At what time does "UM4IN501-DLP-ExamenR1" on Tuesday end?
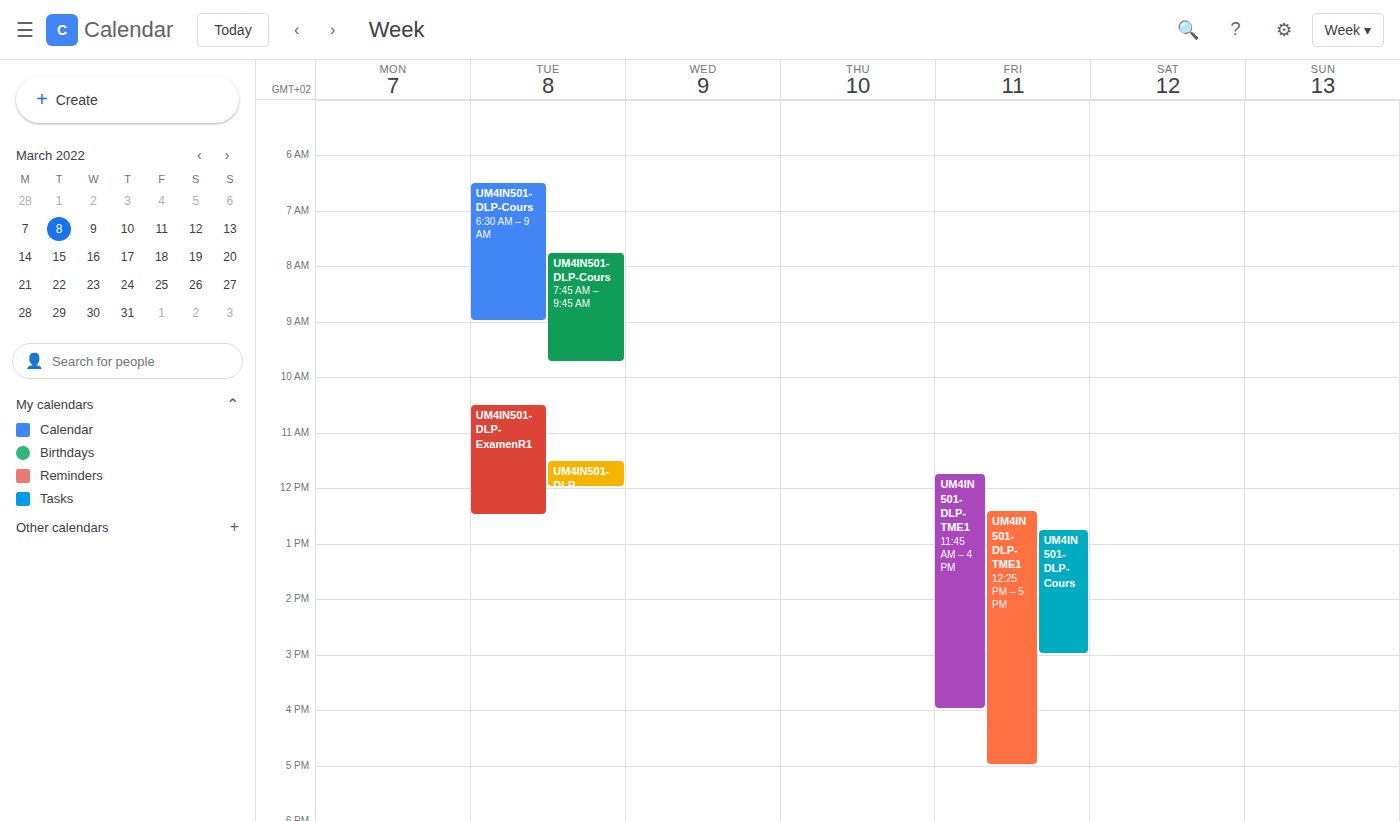
12:30